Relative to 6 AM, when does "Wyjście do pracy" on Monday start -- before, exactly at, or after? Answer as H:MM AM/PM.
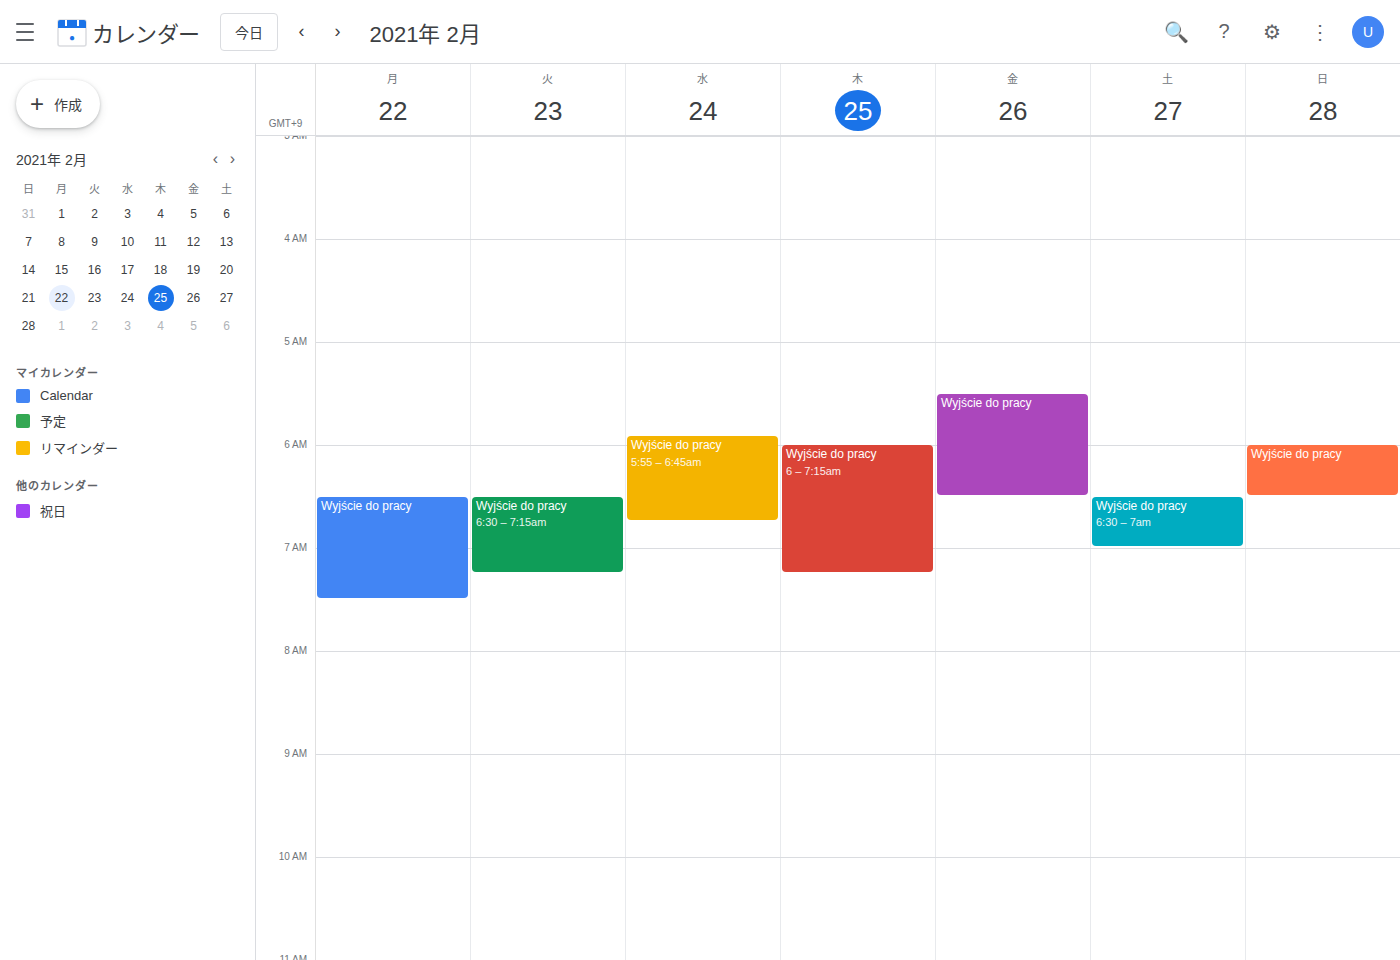
6:30 AM -- after 6 AM, 30 minutes below the 6 AM line.